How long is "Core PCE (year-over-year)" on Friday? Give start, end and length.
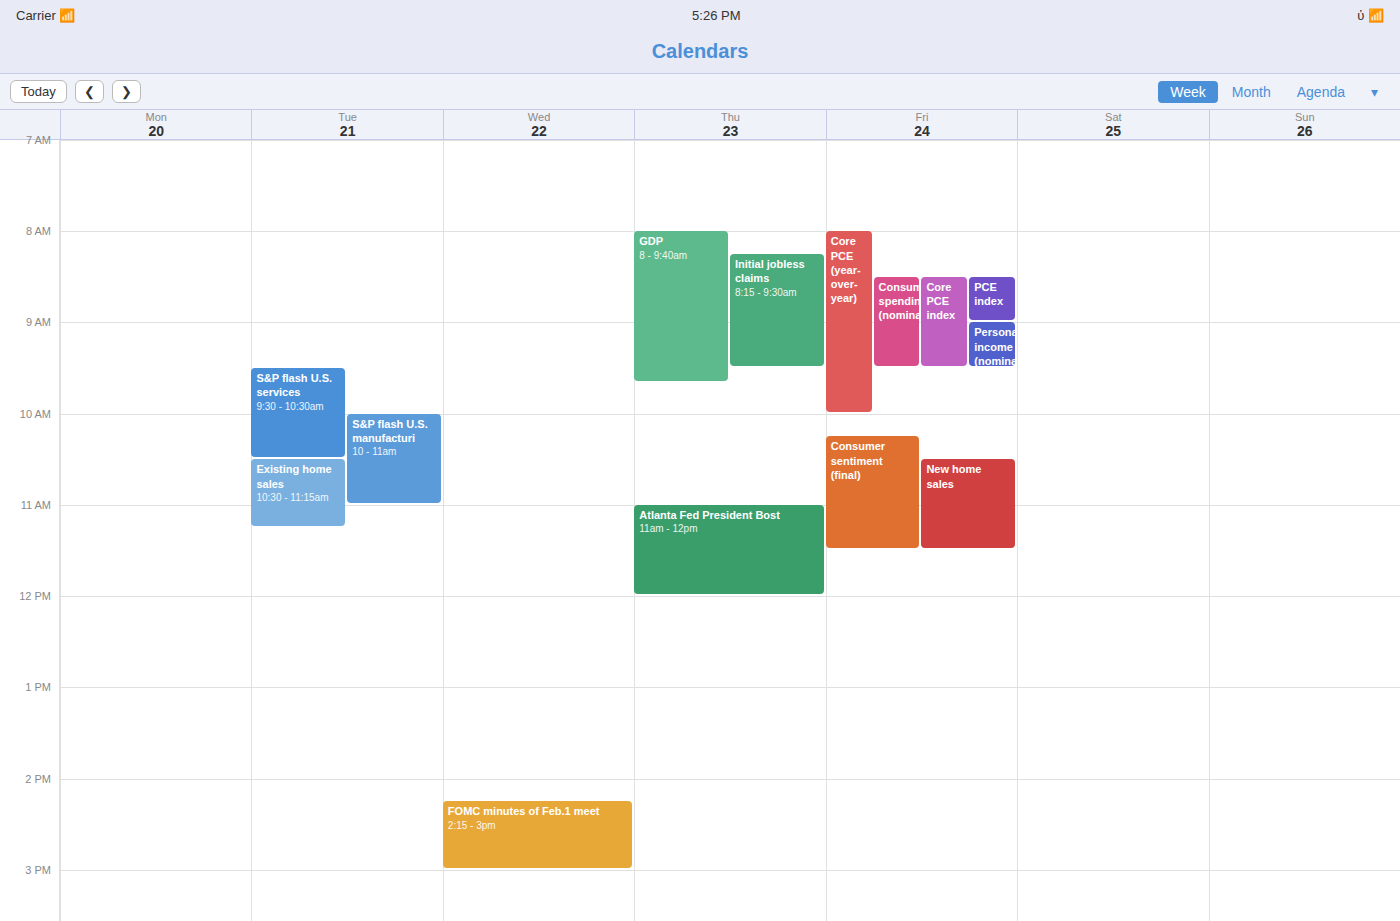
8:00 AM to 10:00 AM, 2 hours